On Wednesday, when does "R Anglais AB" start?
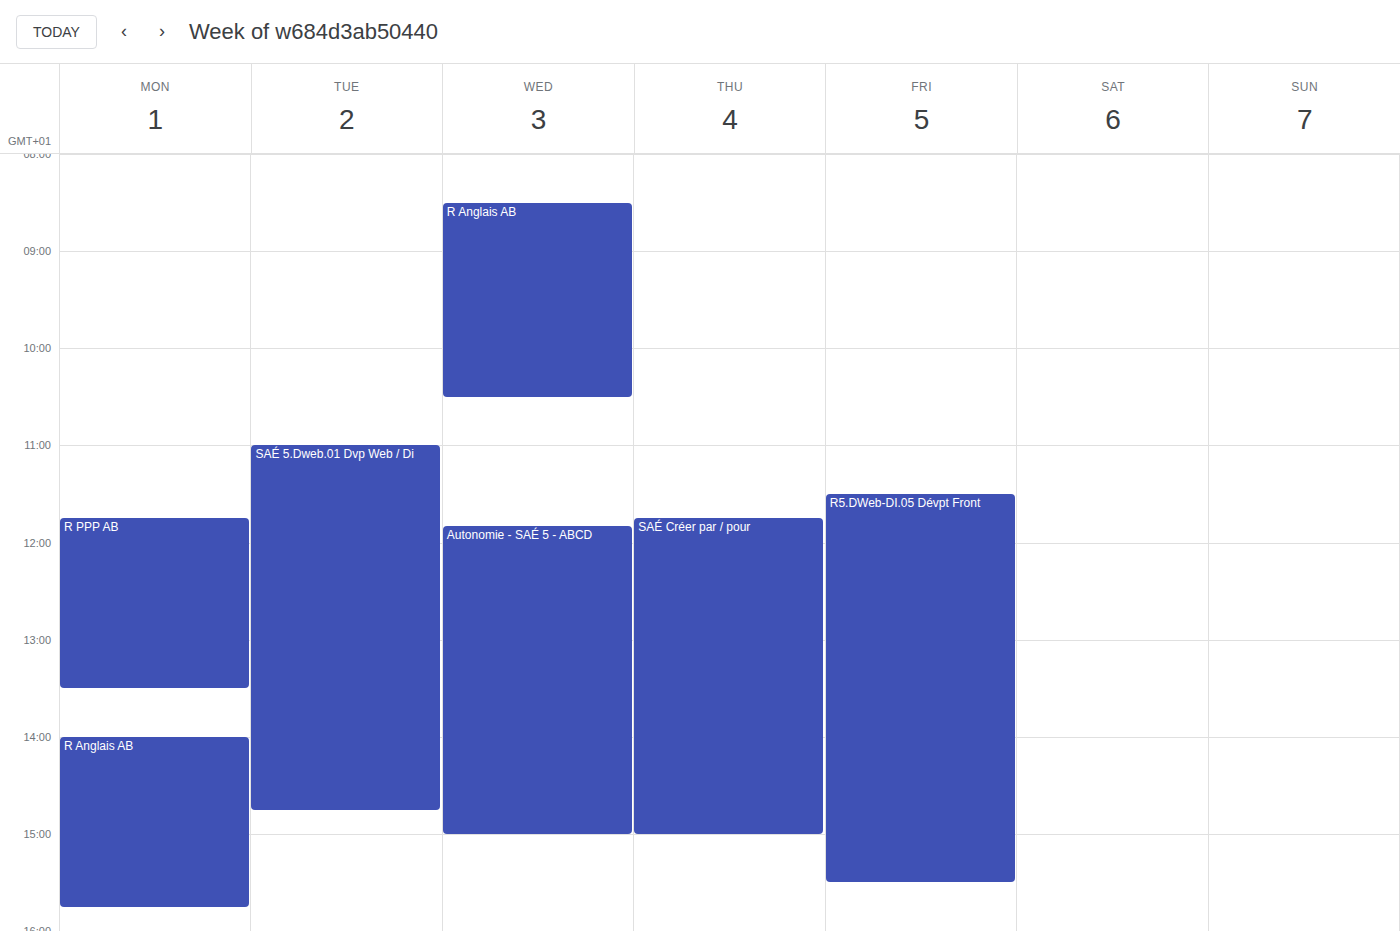
8:30 AM